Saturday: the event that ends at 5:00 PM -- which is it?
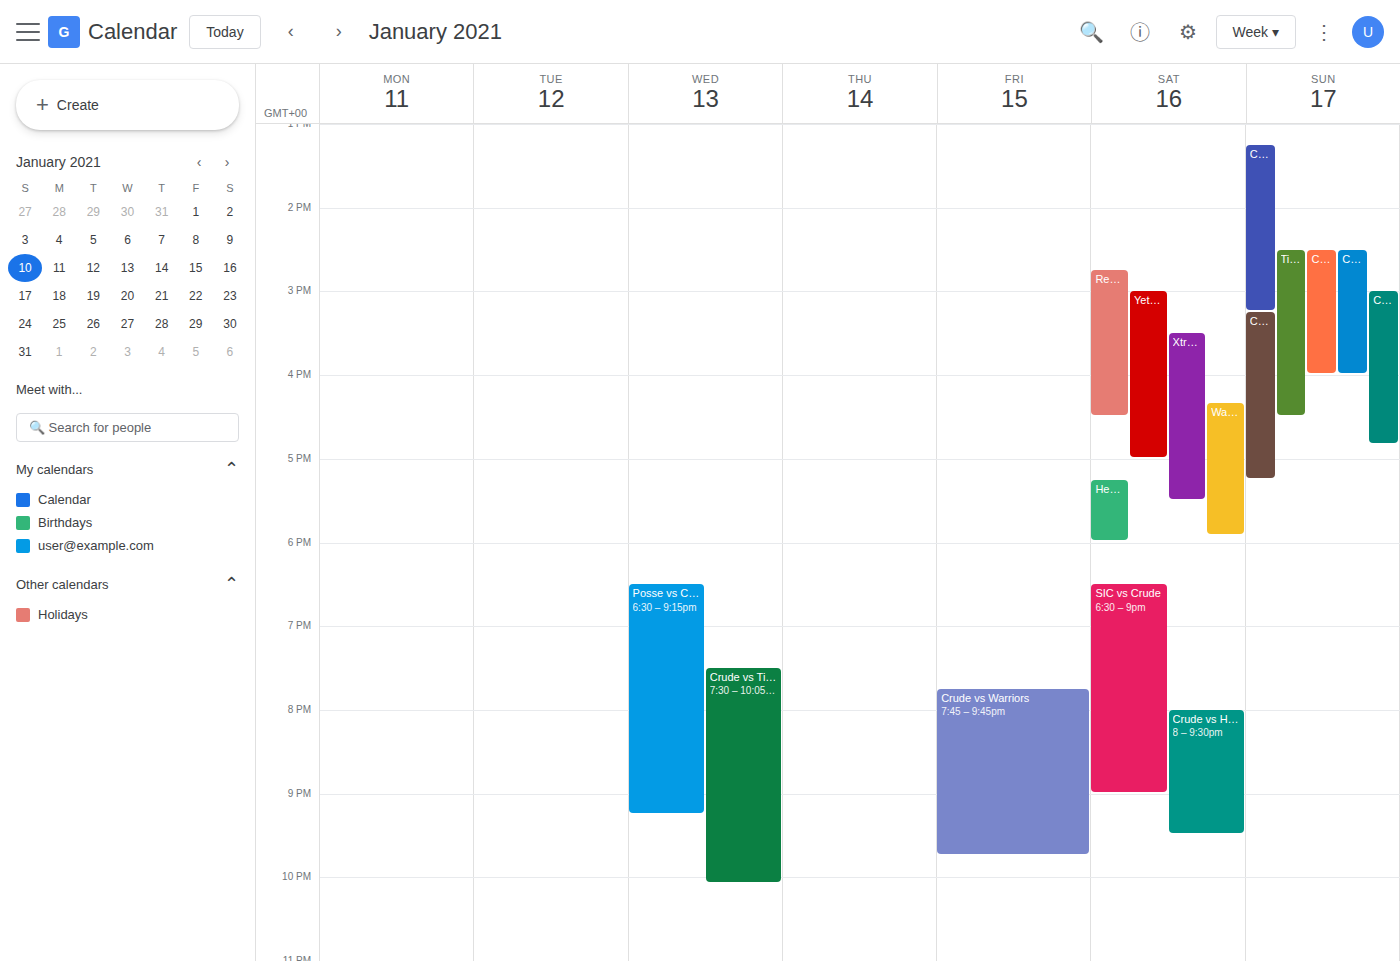
"Yetis vs Crude"